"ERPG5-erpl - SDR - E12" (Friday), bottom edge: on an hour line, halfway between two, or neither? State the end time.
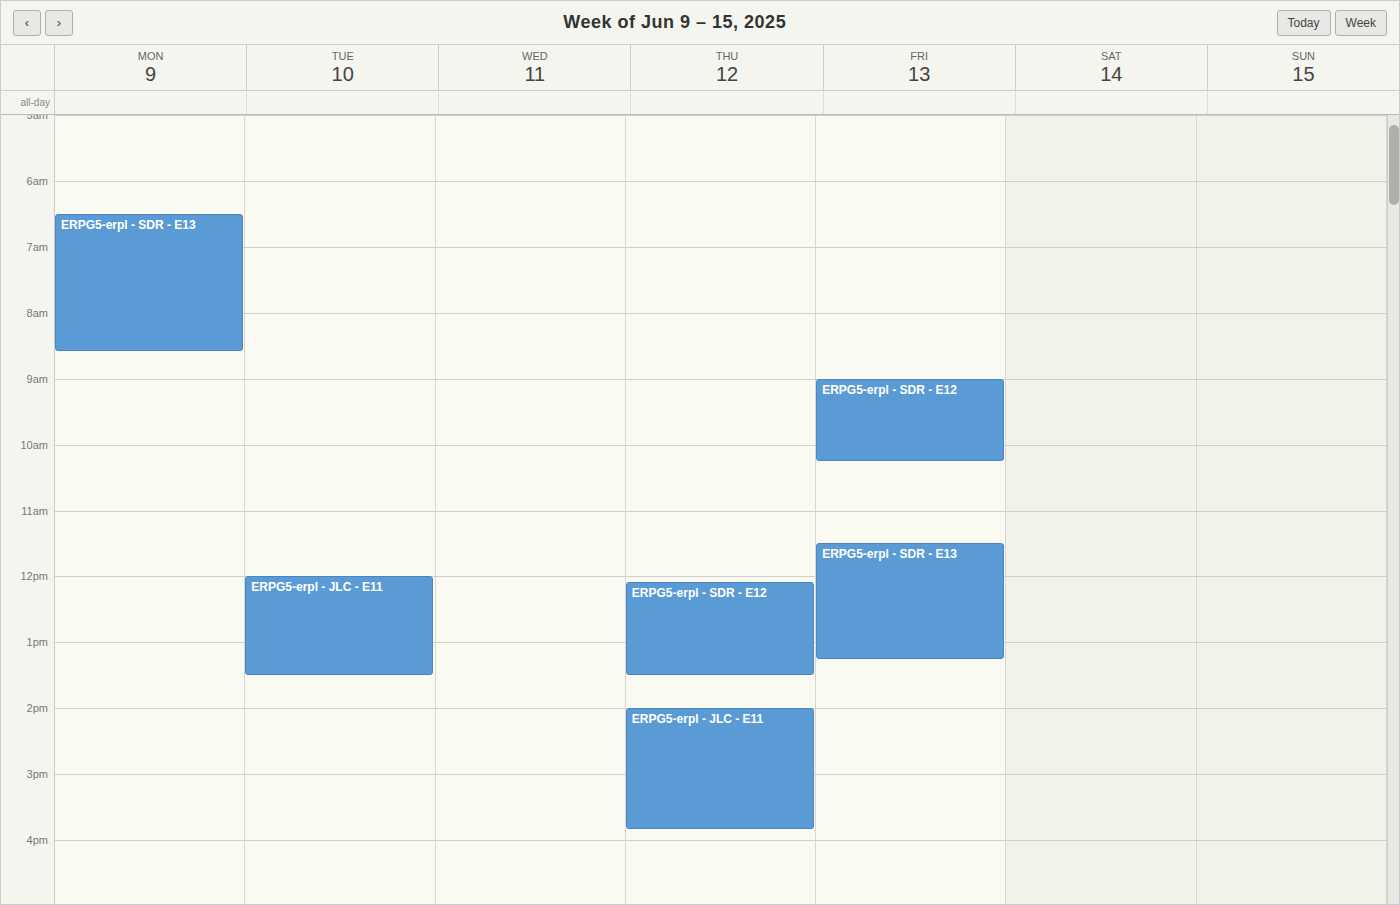
10:15 AM -- neither: a quarter of the way from the 10 AM line to the 11 AM line.